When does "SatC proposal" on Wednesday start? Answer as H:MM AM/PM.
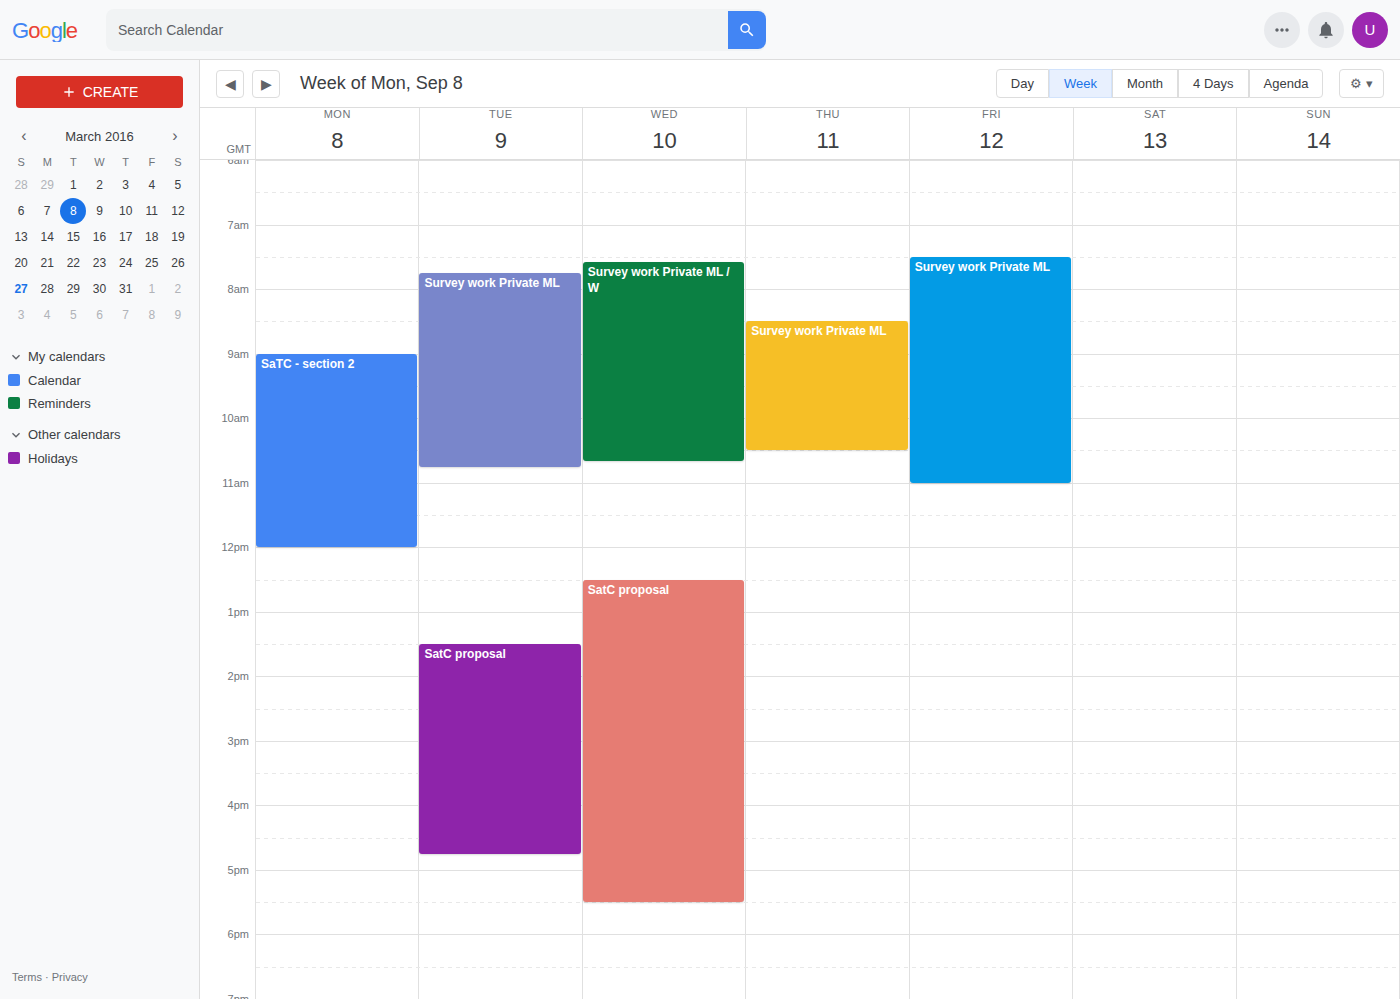
12:30 PM